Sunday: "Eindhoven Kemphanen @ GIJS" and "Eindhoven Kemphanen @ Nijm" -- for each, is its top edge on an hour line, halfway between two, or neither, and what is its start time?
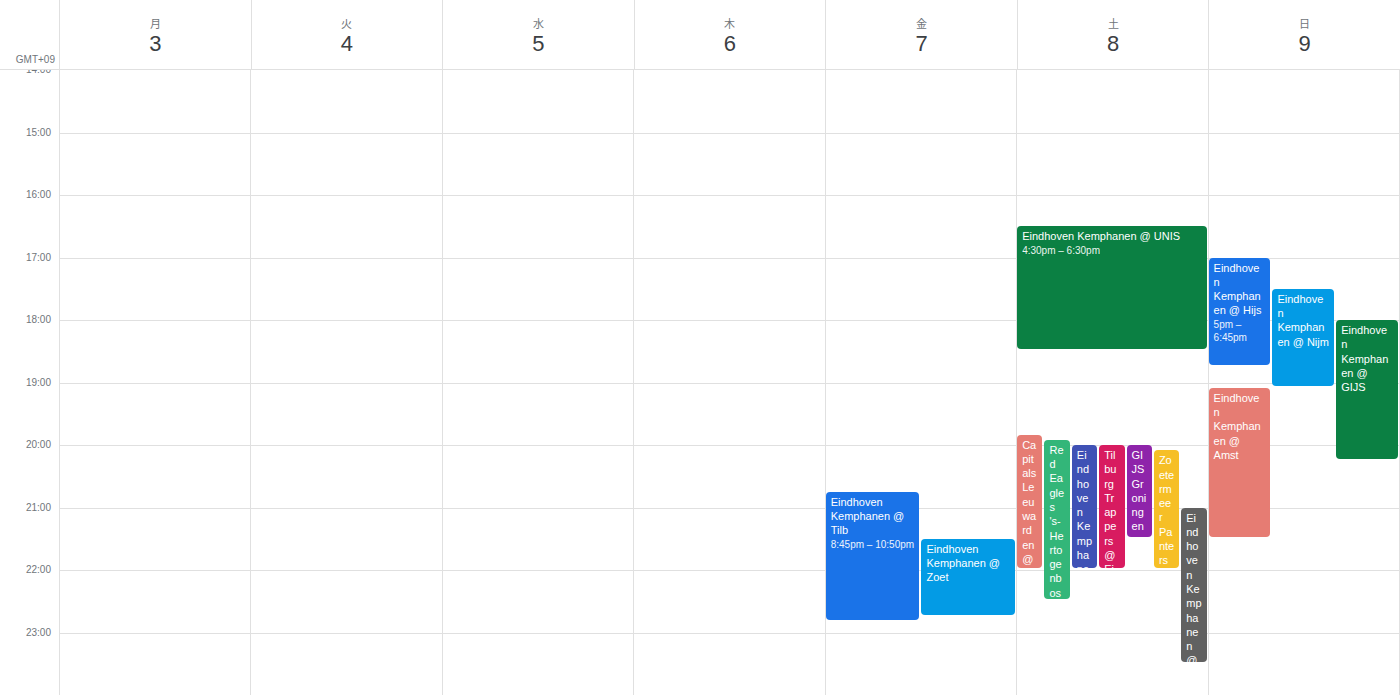
"Eindhoven Kemphanen @ GIJS": 6:00 PM, exactly on the 6 PM line. "Eindhoven Kemphanen @ Nijm": 5:30 PM, halfway between the 5 PM and 6 PM lines.